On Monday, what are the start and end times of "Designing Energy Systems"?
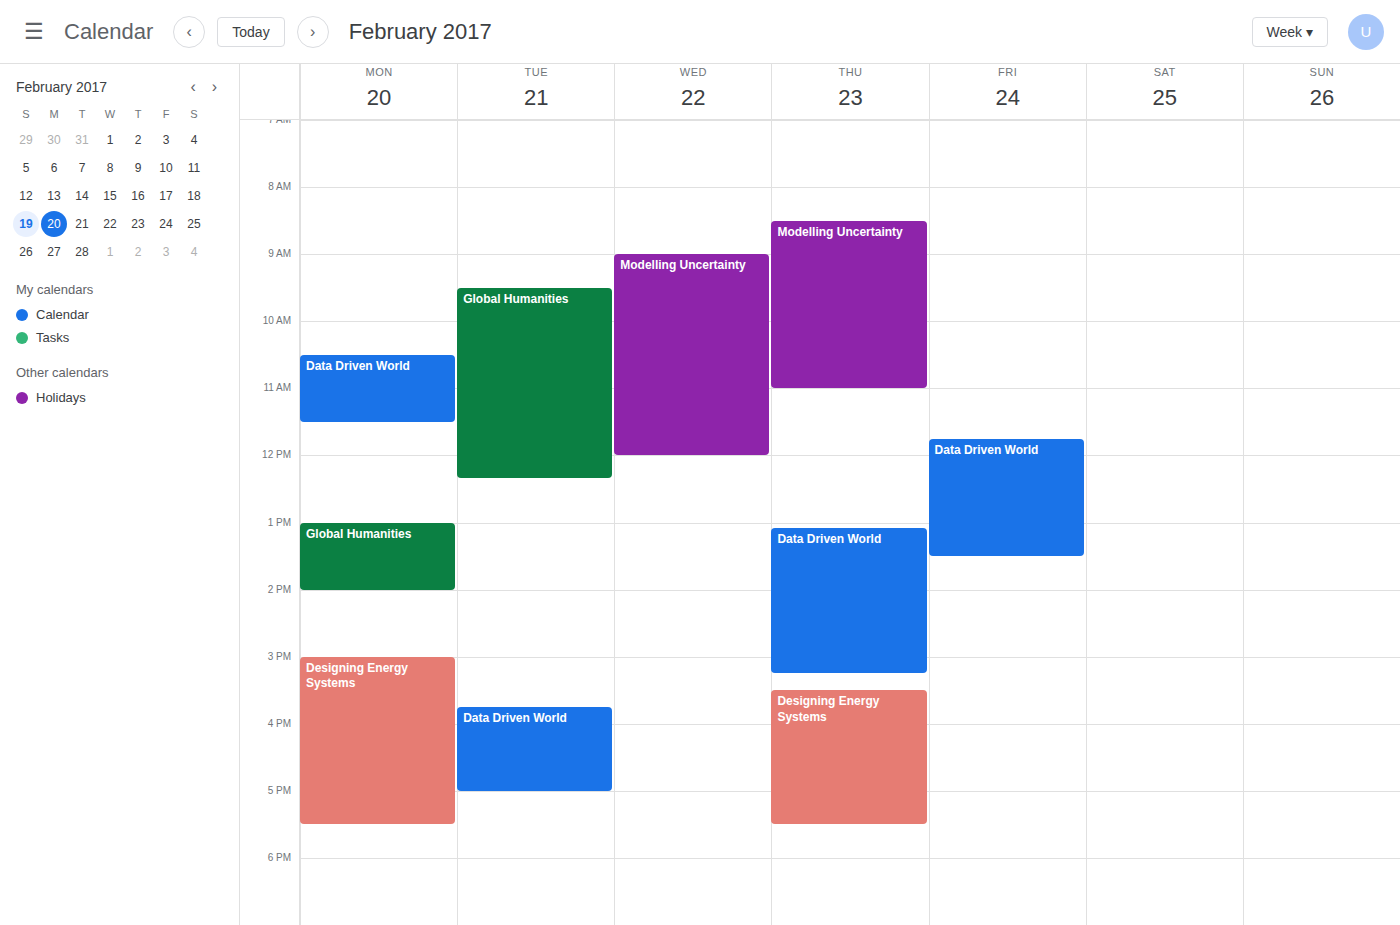
3:00 PM to 5:30 PM